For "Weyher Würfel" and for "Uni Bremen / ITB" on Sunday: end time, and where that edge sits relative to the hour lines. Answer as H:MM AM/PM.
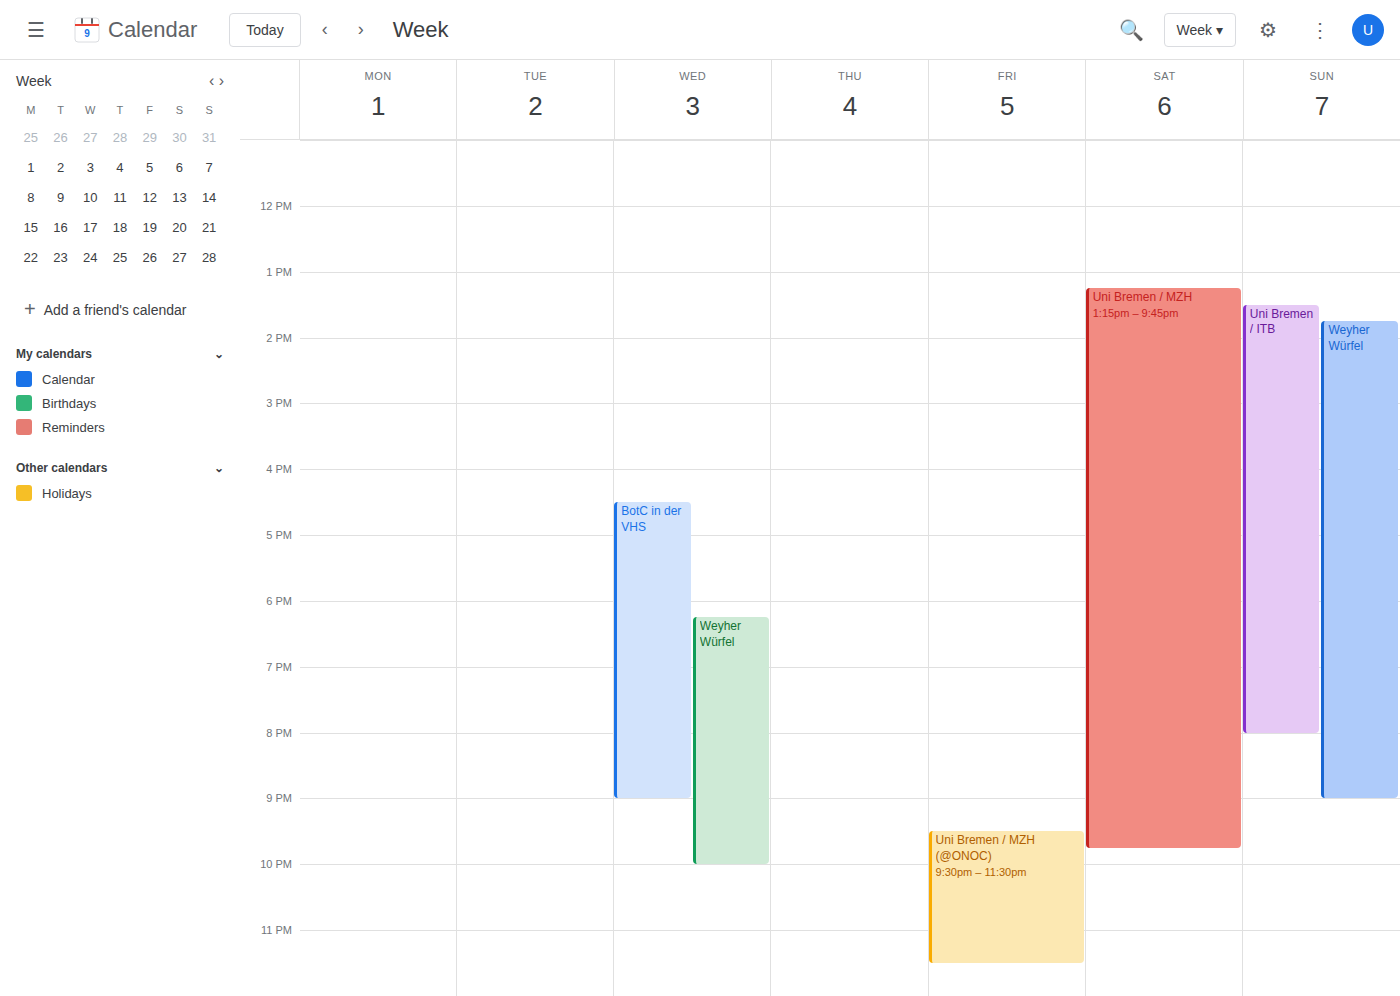
"Weyher Würfel": 9:00 PM, exactly on the 9 PM line. "Uni Bremen / ITB": 8:00 PM, exactly on the 8 PM line.